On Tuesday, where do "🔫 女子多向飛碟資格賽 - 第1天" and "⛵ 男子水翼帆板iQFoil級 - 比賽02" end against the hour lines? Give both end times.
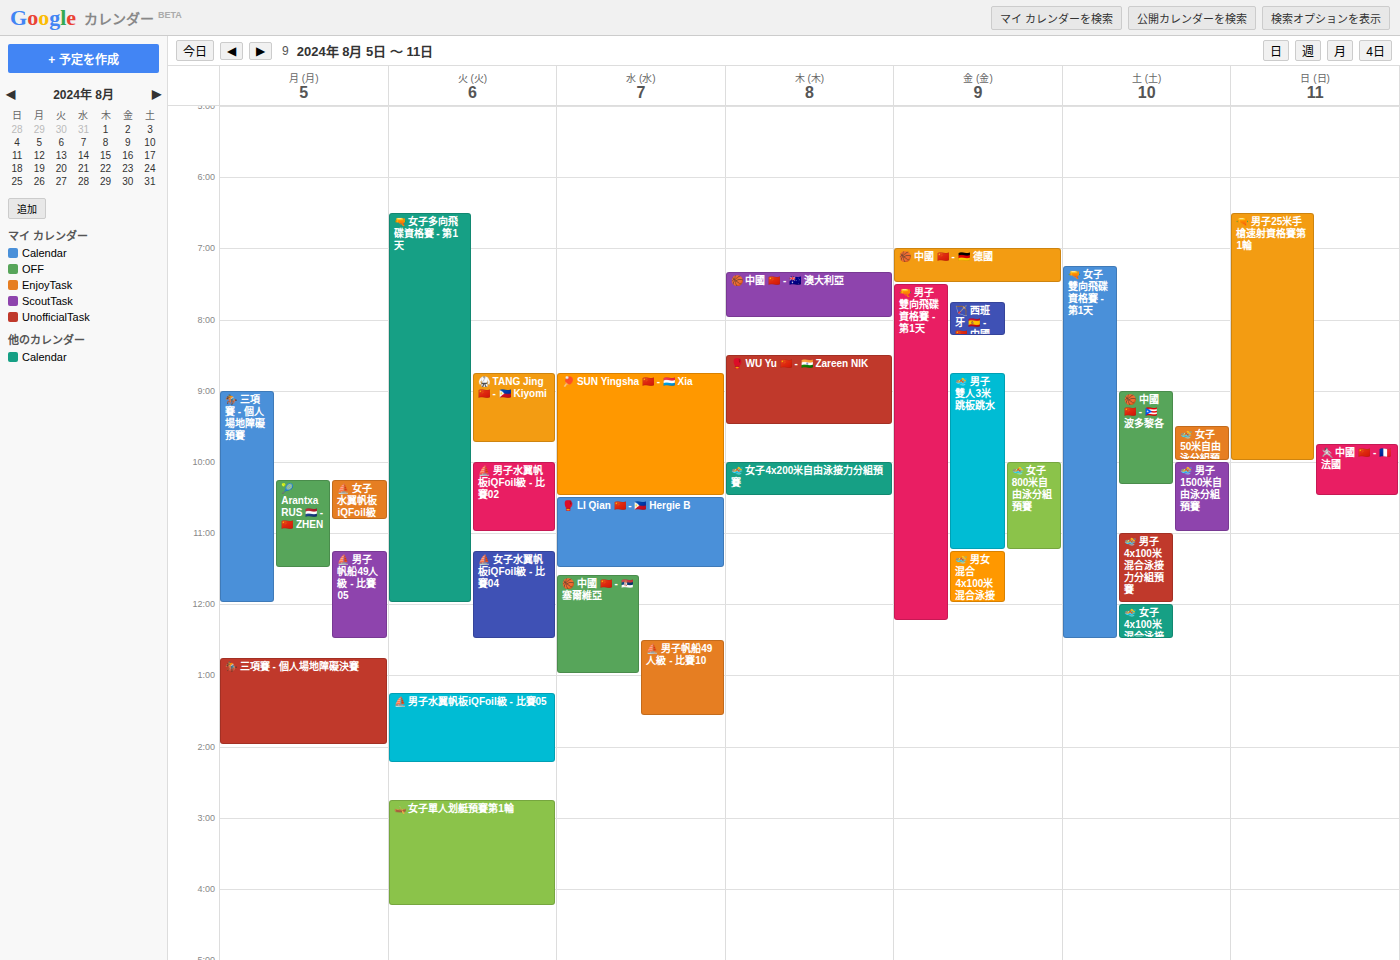
"🔫 女子多向飛碟資格賽 - 第1天": 12:00 PM, exactly on the 12 PM line. "⛵ 男子水翼帆板iQFoil級 - 比賽02": 11:00 AM, exactly on the 11 AM line.